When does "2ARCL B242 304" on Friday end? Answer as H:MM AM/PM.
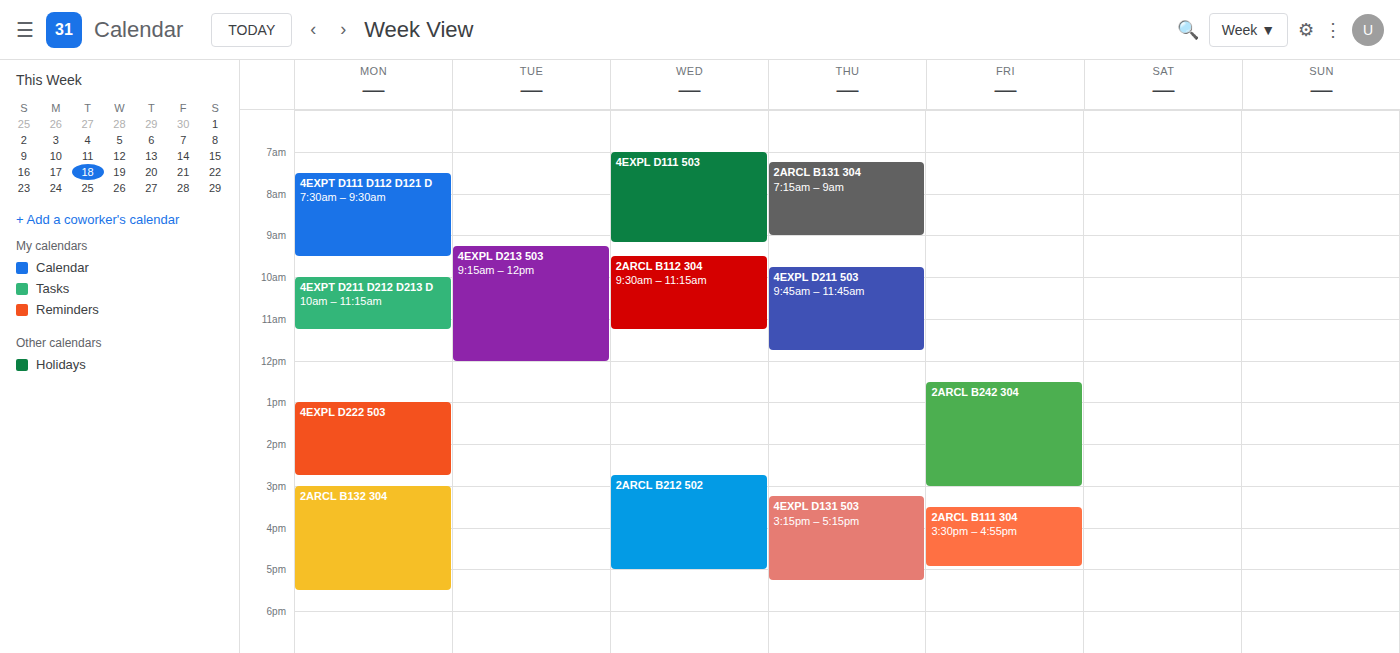
3:00 PM